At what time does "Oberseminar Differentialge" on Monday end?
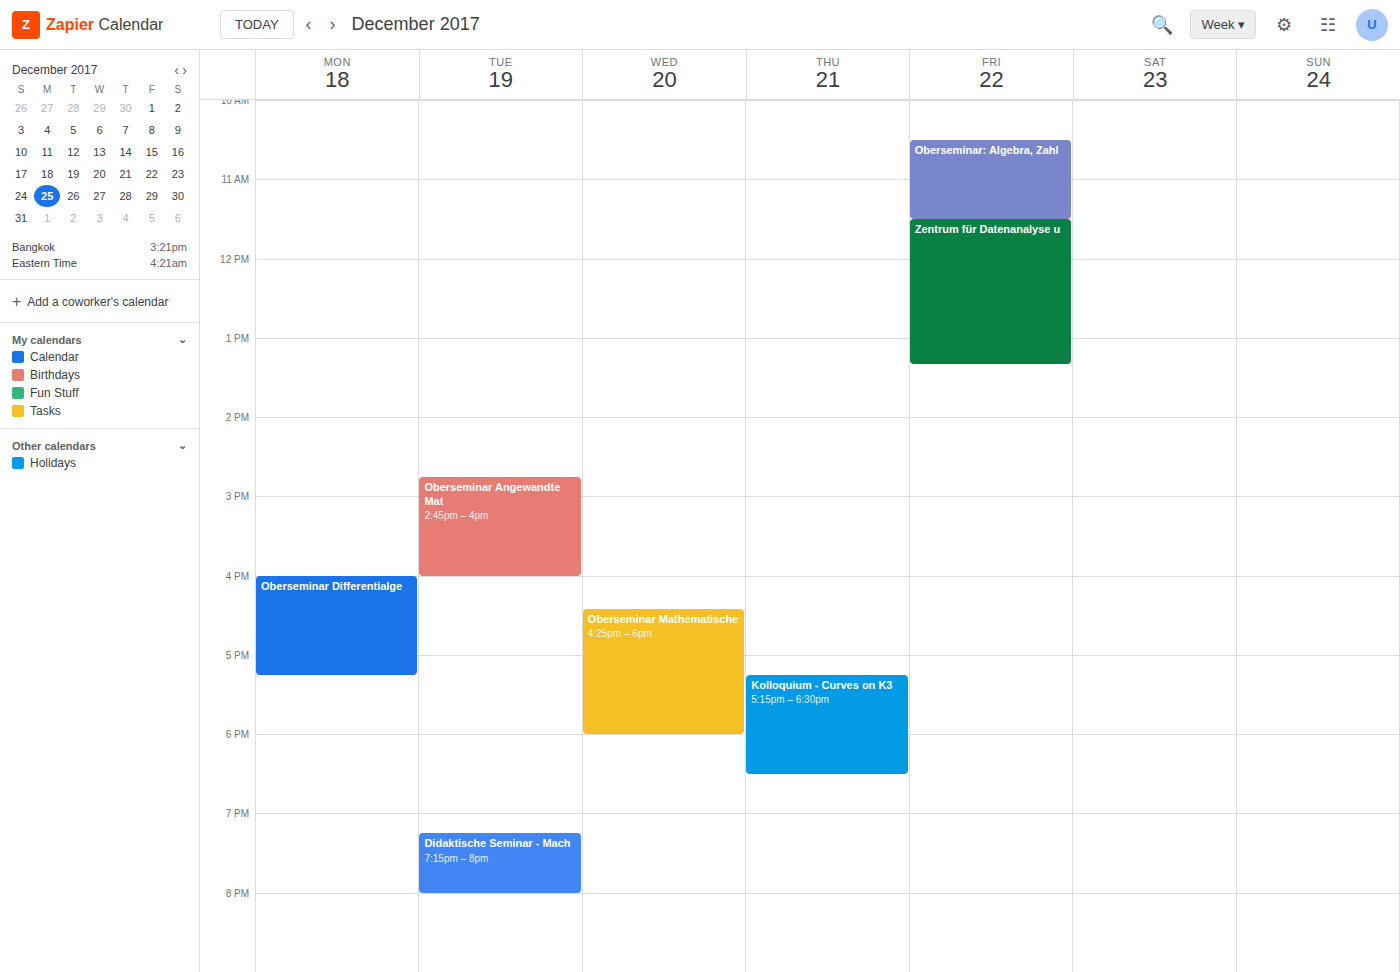
5:15 PM